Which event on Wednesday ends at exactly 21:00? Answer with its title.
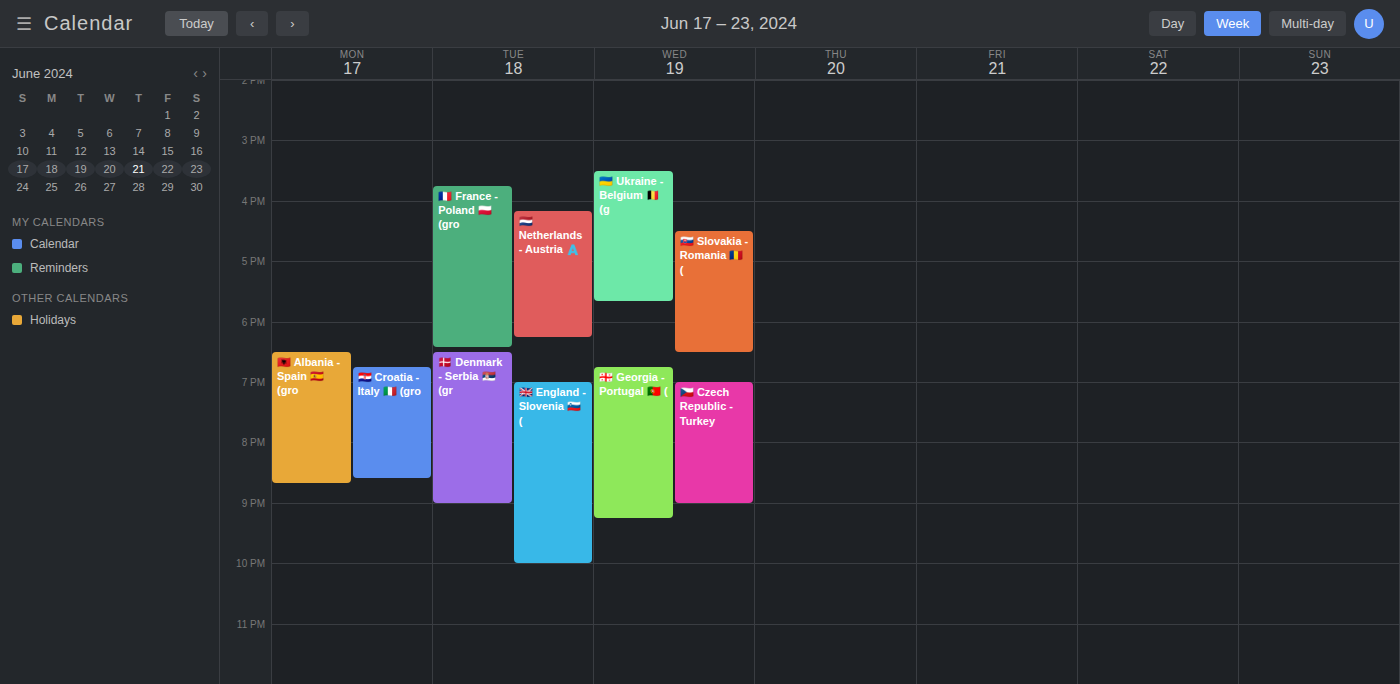
"🇨🇿 Czech Republic - Turkey"